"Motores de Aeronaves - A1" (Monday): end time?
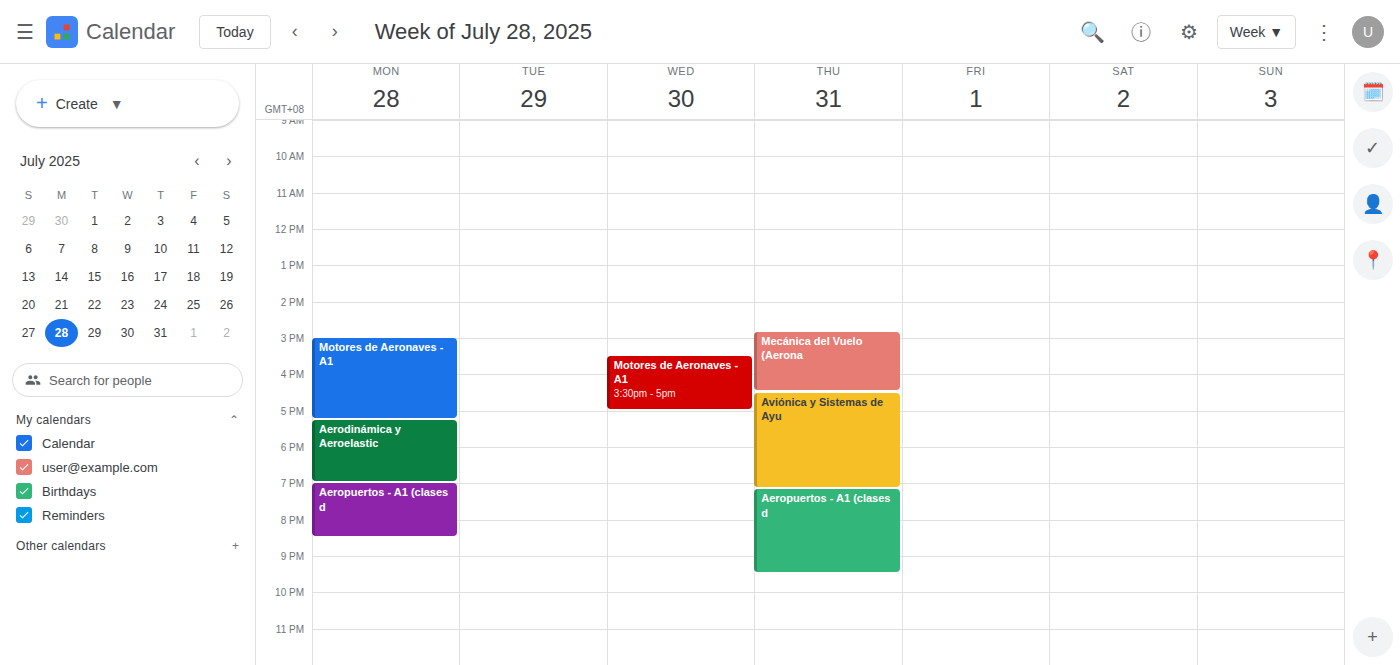
5:15 PM